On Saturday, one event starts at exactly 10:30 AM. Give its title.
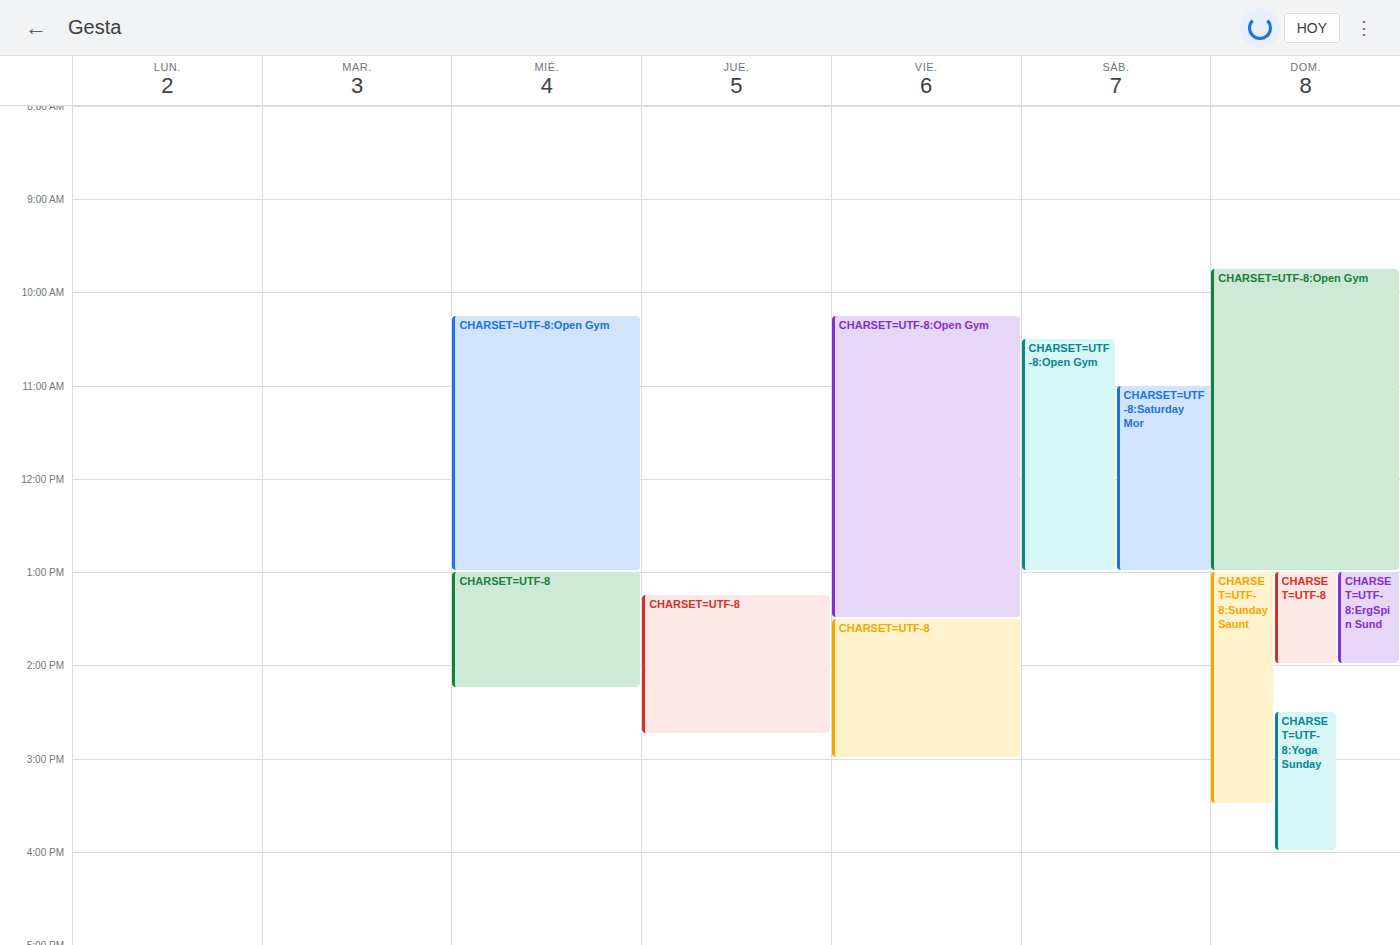
"CHARSET=UTF-8:Open Gym"